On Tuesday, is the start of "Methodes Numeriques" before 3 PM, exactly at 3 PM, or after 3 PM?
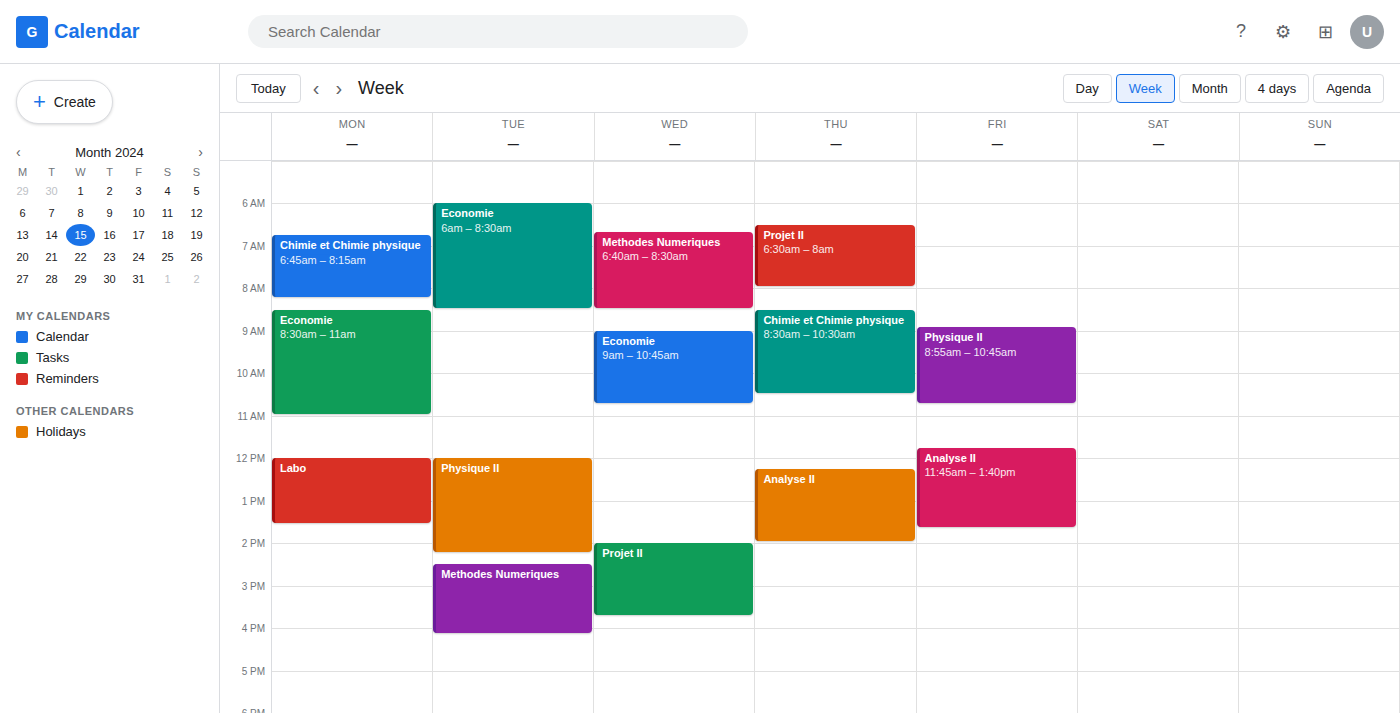
2:30 PM -- before 3 PM, 30 minutes above the 3 PM line.